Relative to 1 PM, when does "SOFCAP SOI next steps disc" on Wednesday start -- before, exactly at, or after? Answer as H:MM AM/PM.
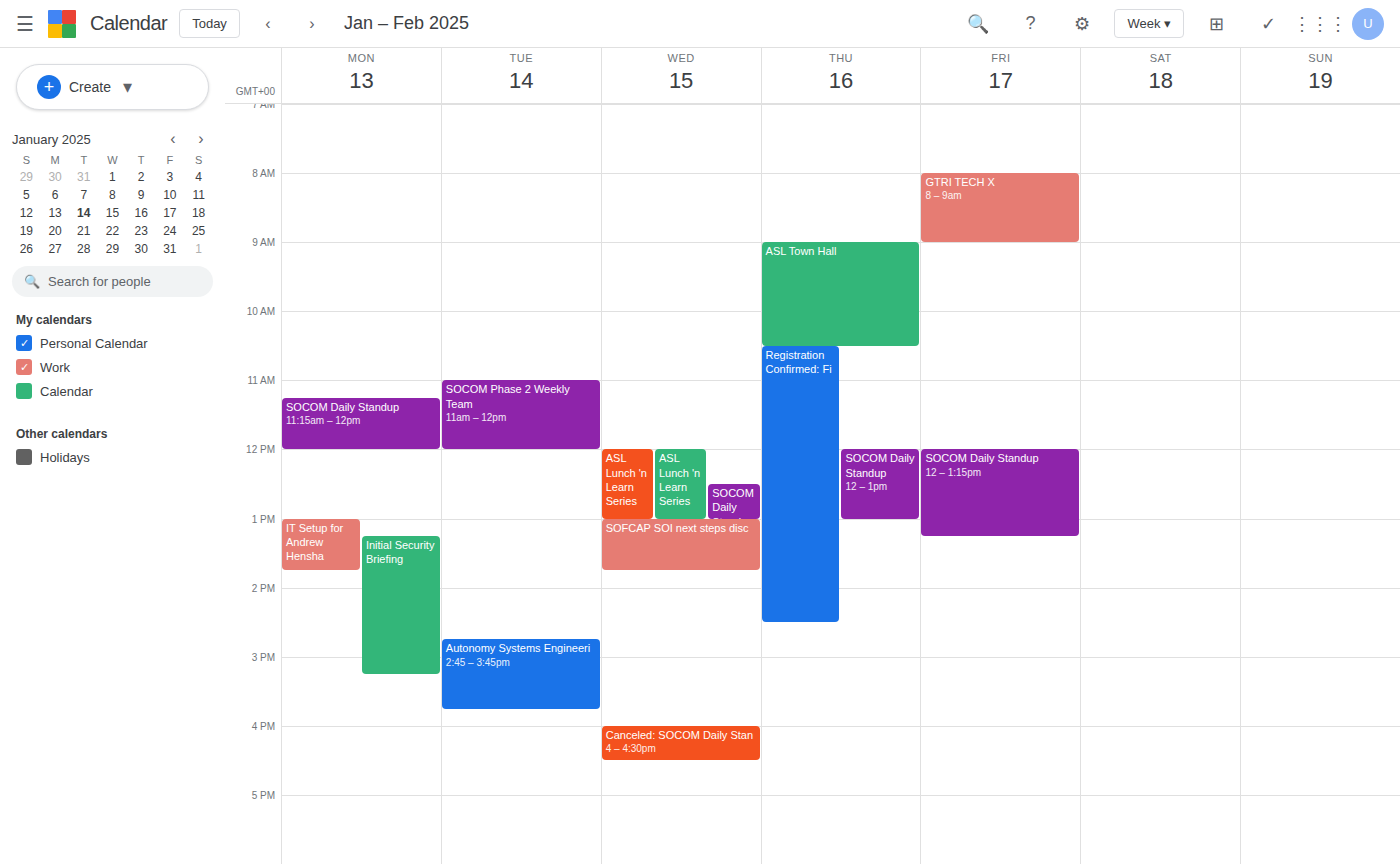
1:00 PM -- exactly at 1 PM, on the 1 PM line.